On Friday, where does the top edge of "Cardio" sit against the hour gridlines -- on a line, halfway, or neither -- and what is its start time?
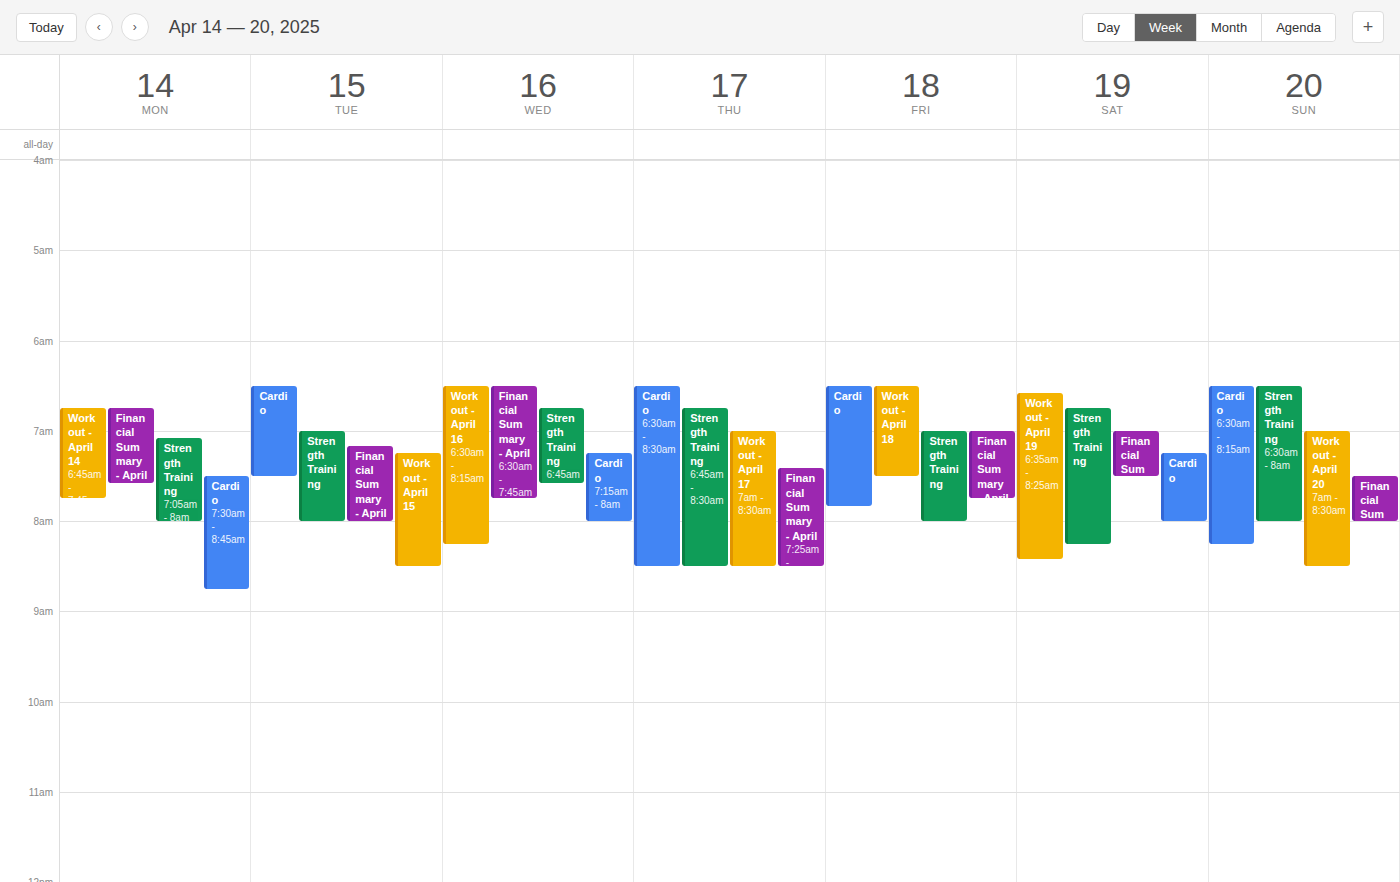
6:30 AM -- halfway between the 6 AM and 7 AM lines.